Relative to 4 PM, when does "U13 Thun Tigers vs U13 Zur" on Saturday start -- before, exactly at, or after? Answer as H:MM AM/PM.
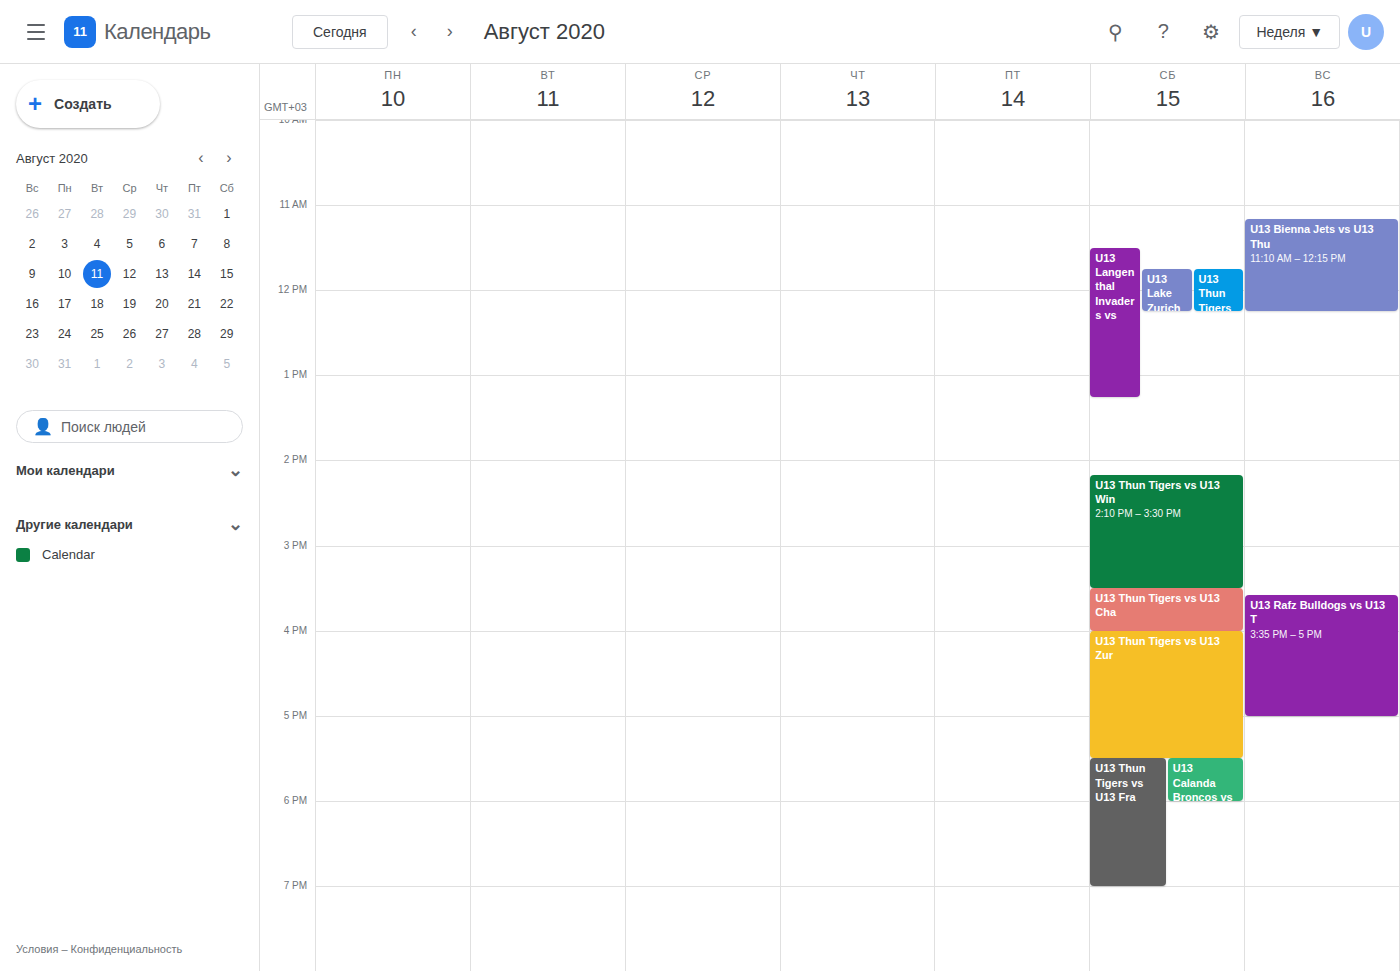
4:00 PM -- exactly at 4 PM, on the 4 PM line.